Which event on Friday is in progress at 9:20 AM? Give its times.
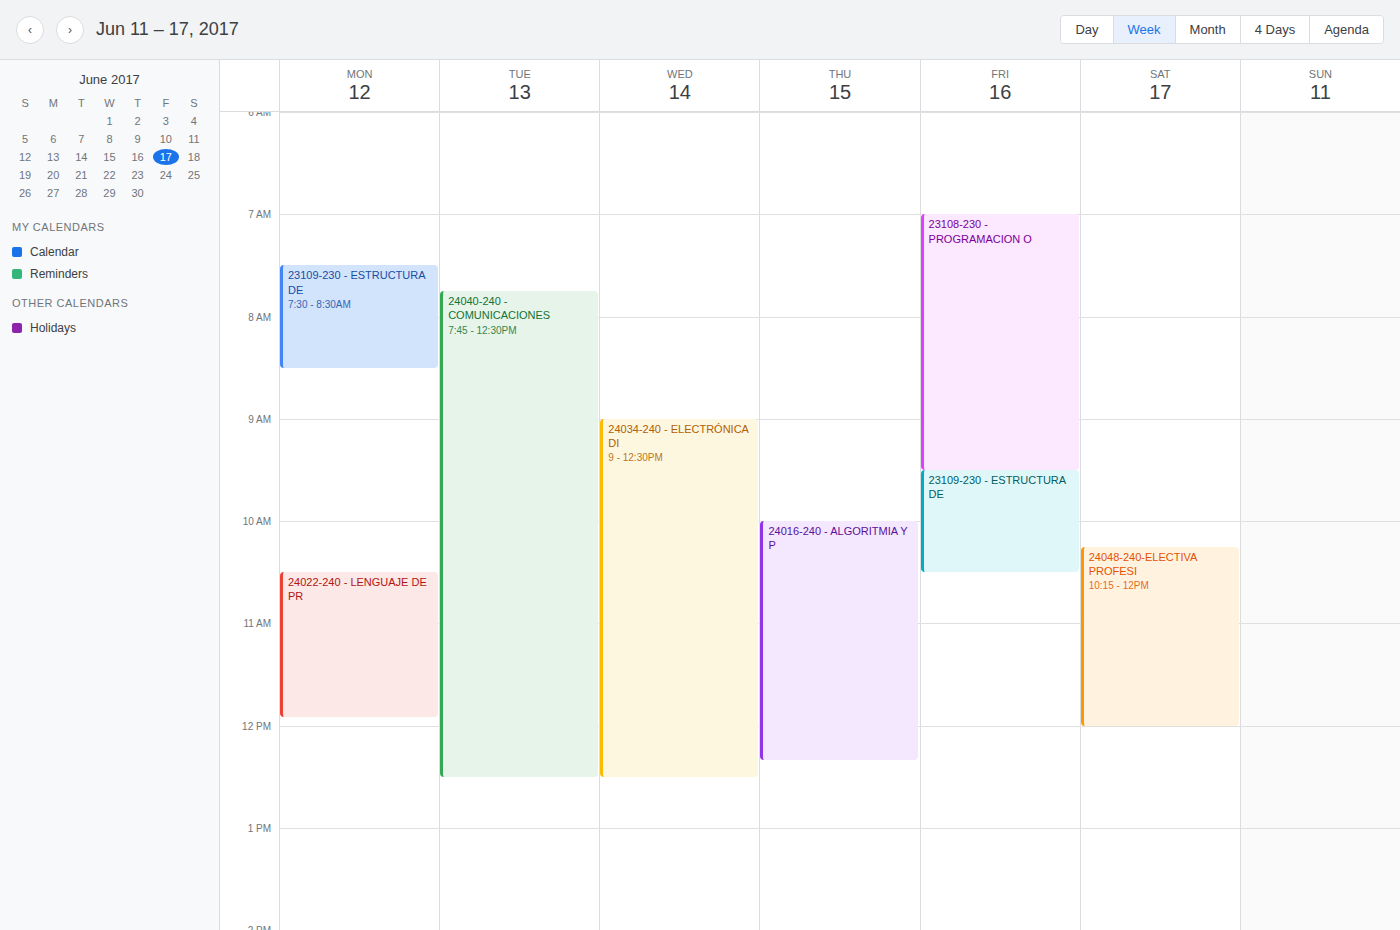
"23108-230 - PROGRAMACION O", 7:00 AM to 9:30 AM